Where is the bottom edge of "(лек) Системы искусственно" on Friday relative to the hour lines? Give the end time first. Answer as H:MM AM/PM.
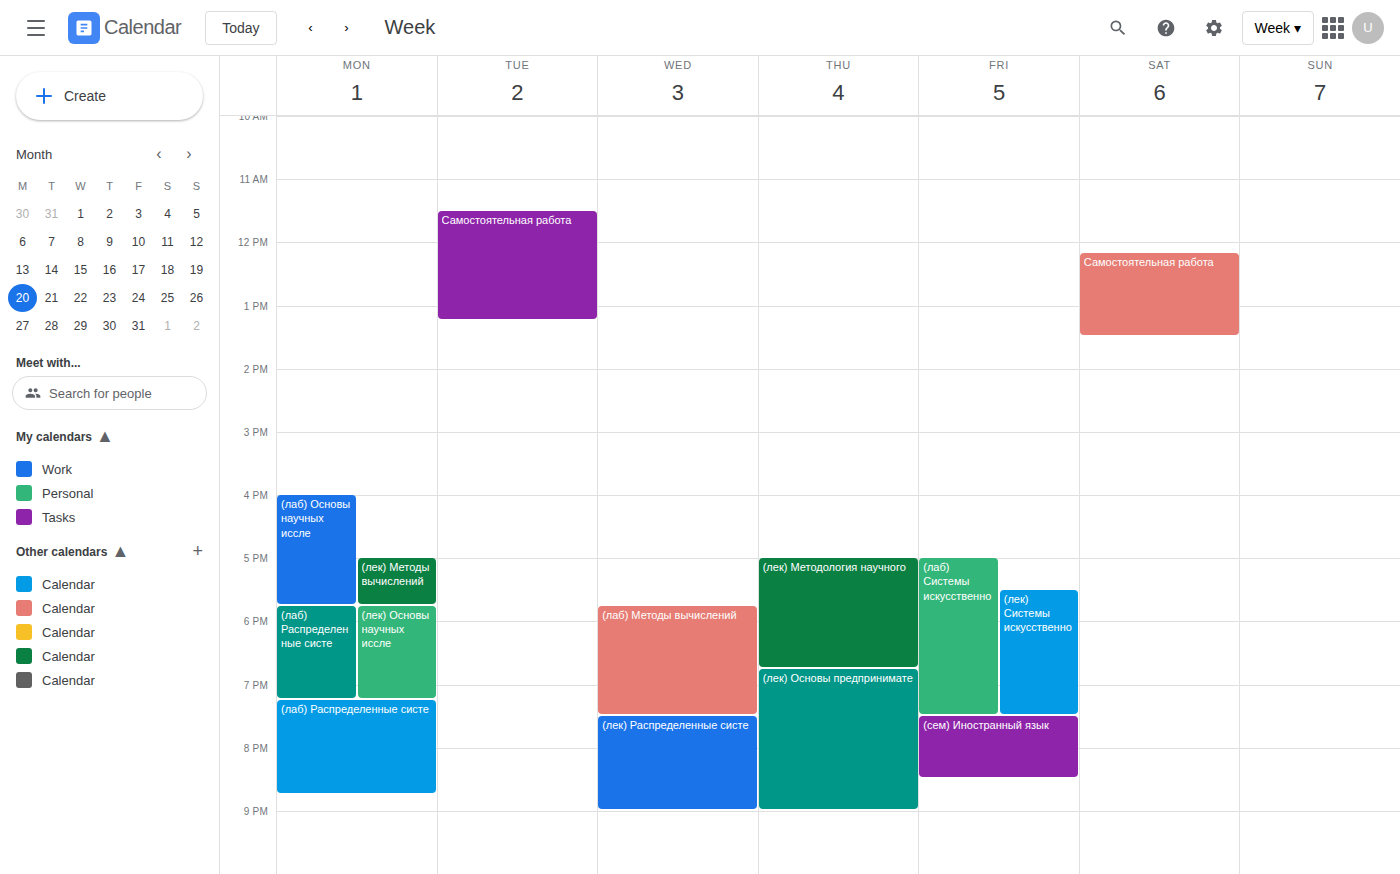
7:30 PM -- halfway between the 7 PM and 8 PM lines.